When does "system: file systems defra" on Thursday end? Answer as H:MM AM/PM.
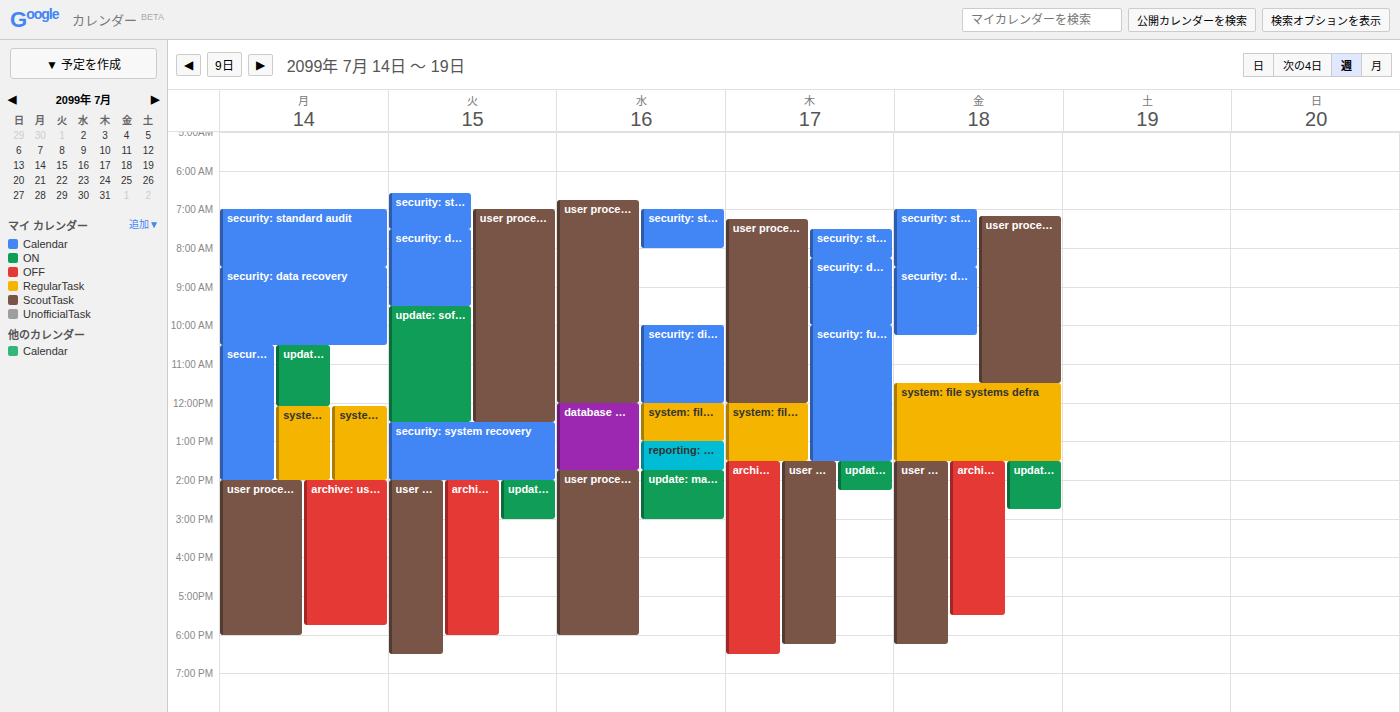
1:30 PM